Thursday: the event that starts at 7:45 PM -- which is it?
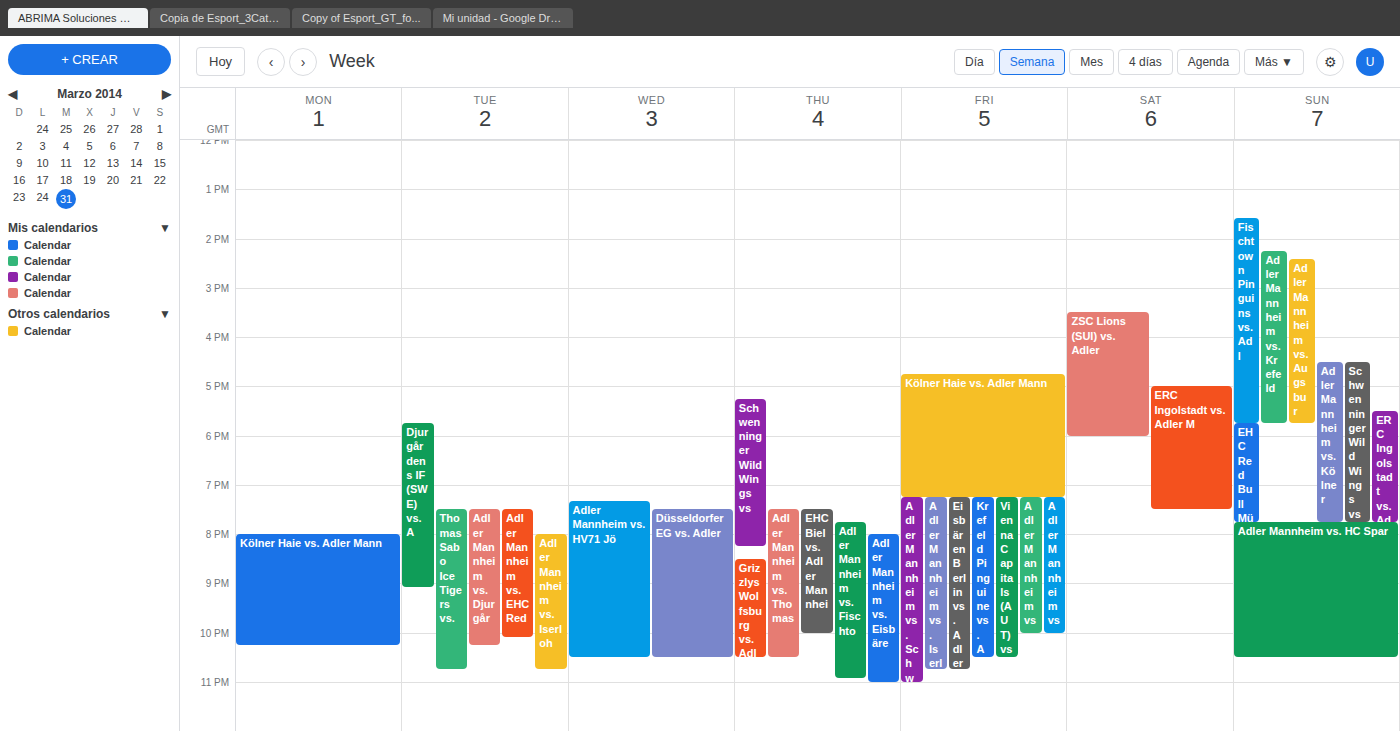
"Adler Mannheim vs. Fischto"